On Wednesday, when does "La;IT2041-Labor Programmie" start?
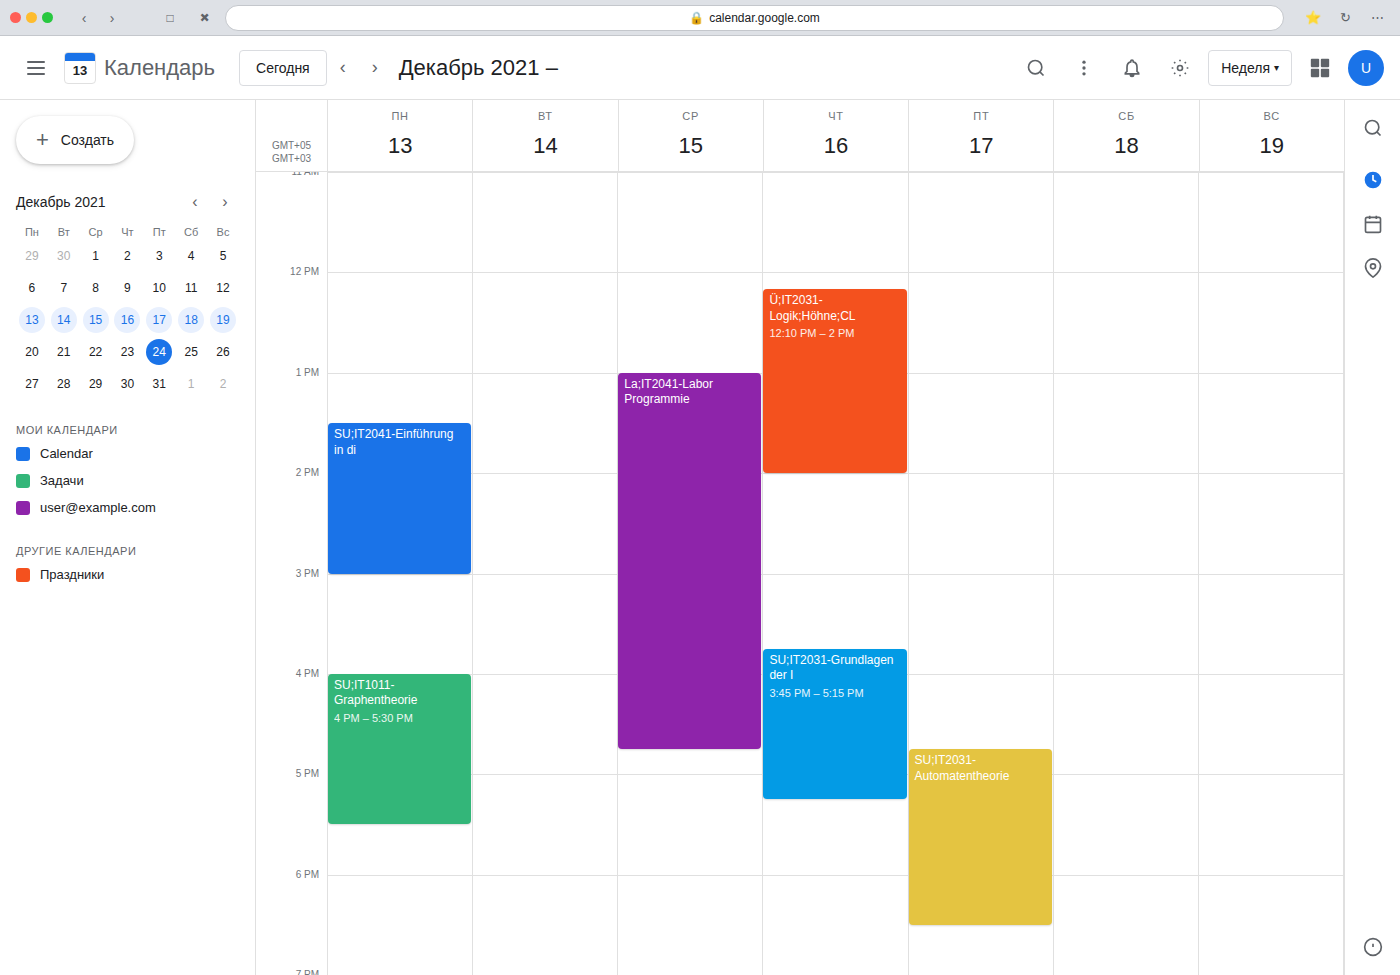
1:00 PM